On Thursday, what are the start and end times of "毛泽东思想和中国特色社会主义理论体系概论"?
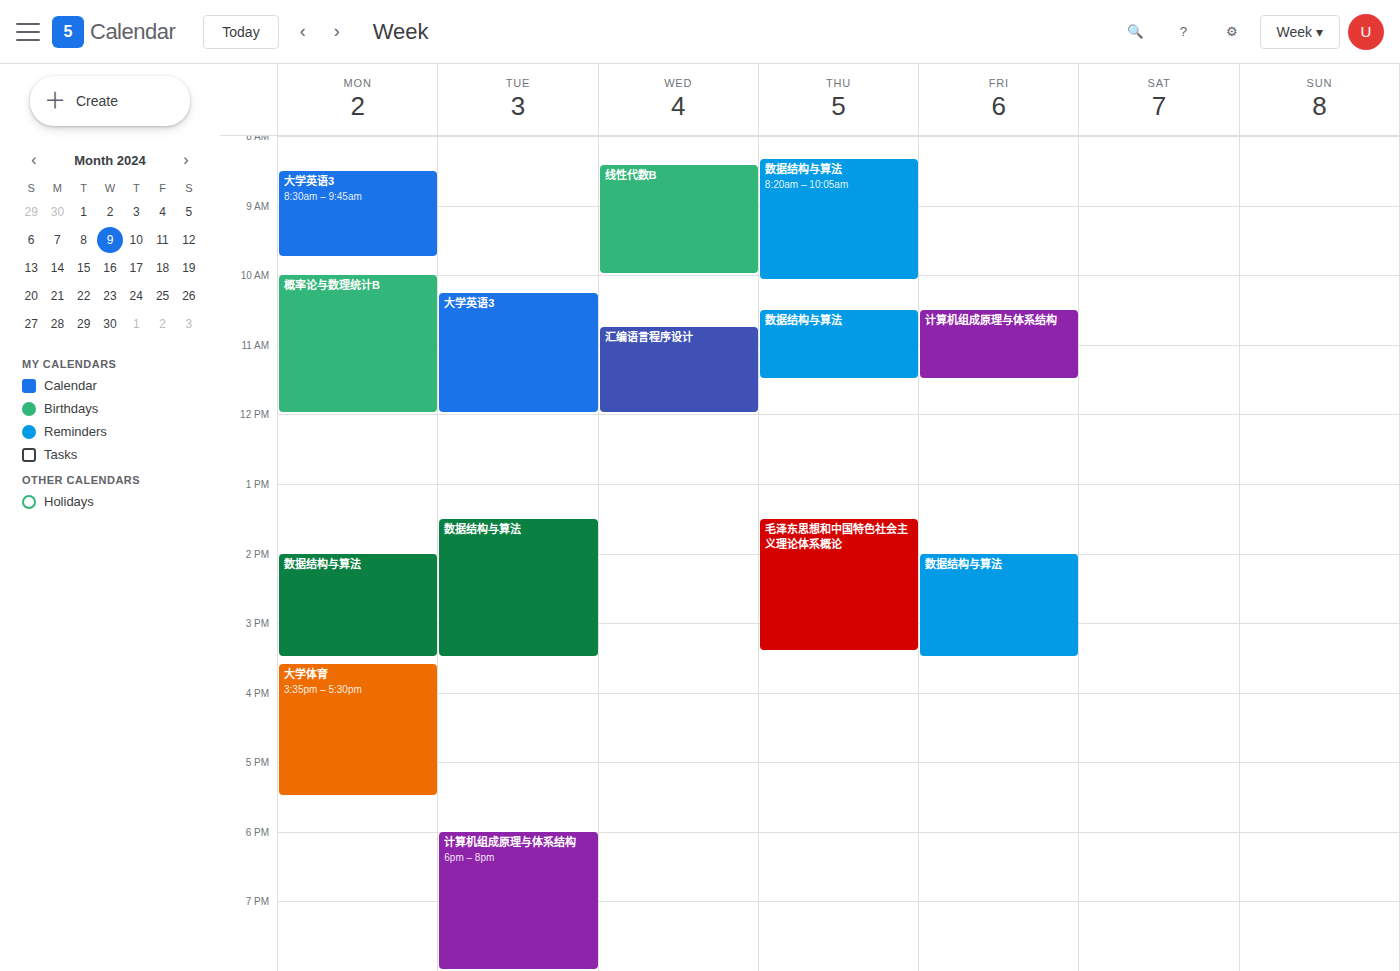
1:30 PM to 3:25 PM